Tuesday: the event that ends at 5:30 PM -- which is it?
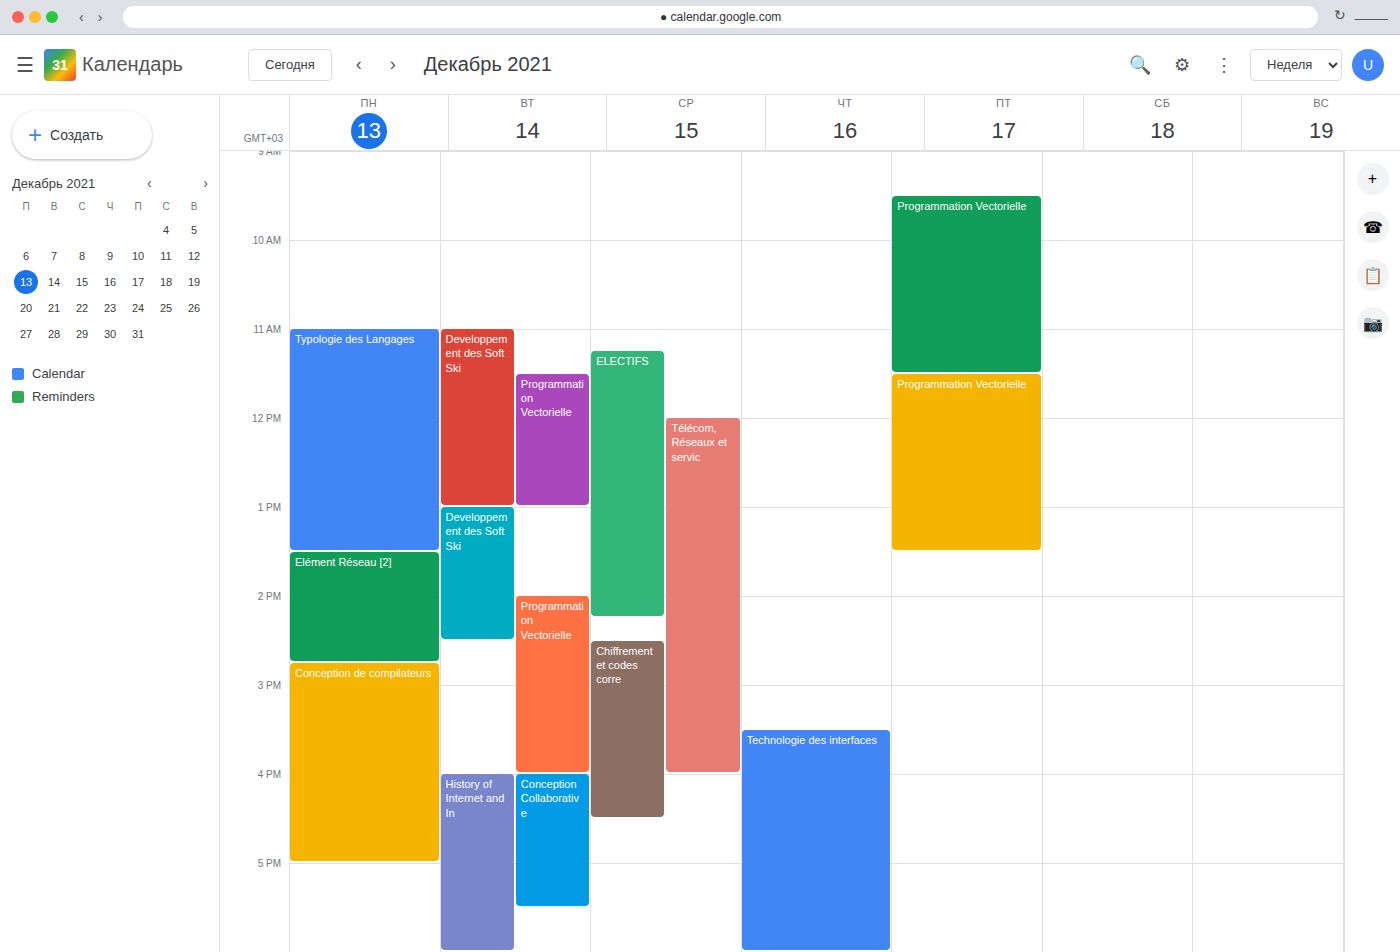
"Conception Collaborative"